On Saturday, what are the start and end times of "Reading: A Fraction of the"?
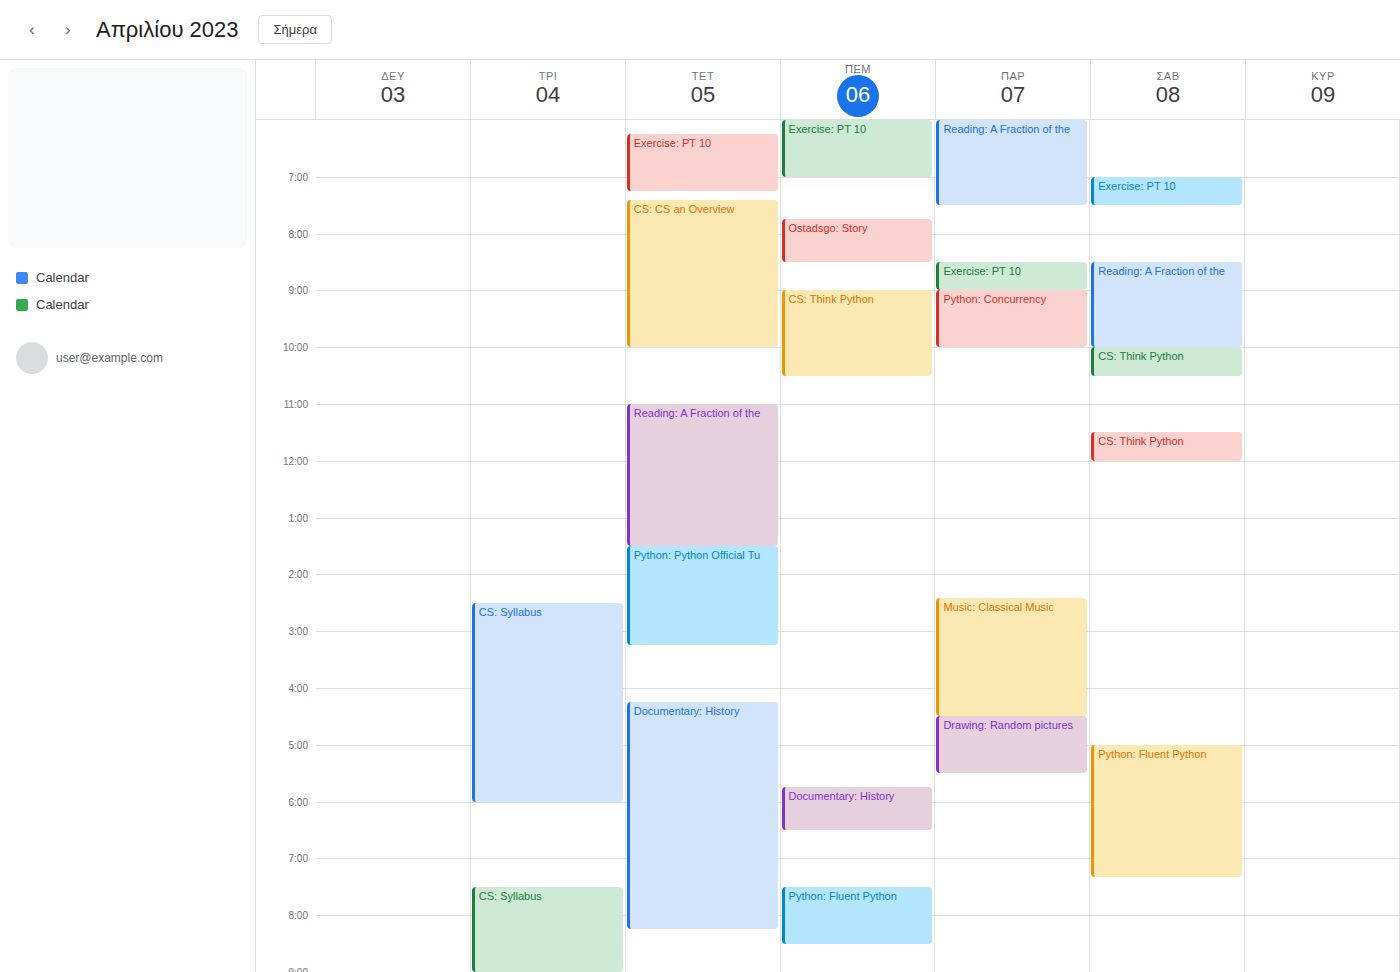
8:30 AM to 10:00 AM